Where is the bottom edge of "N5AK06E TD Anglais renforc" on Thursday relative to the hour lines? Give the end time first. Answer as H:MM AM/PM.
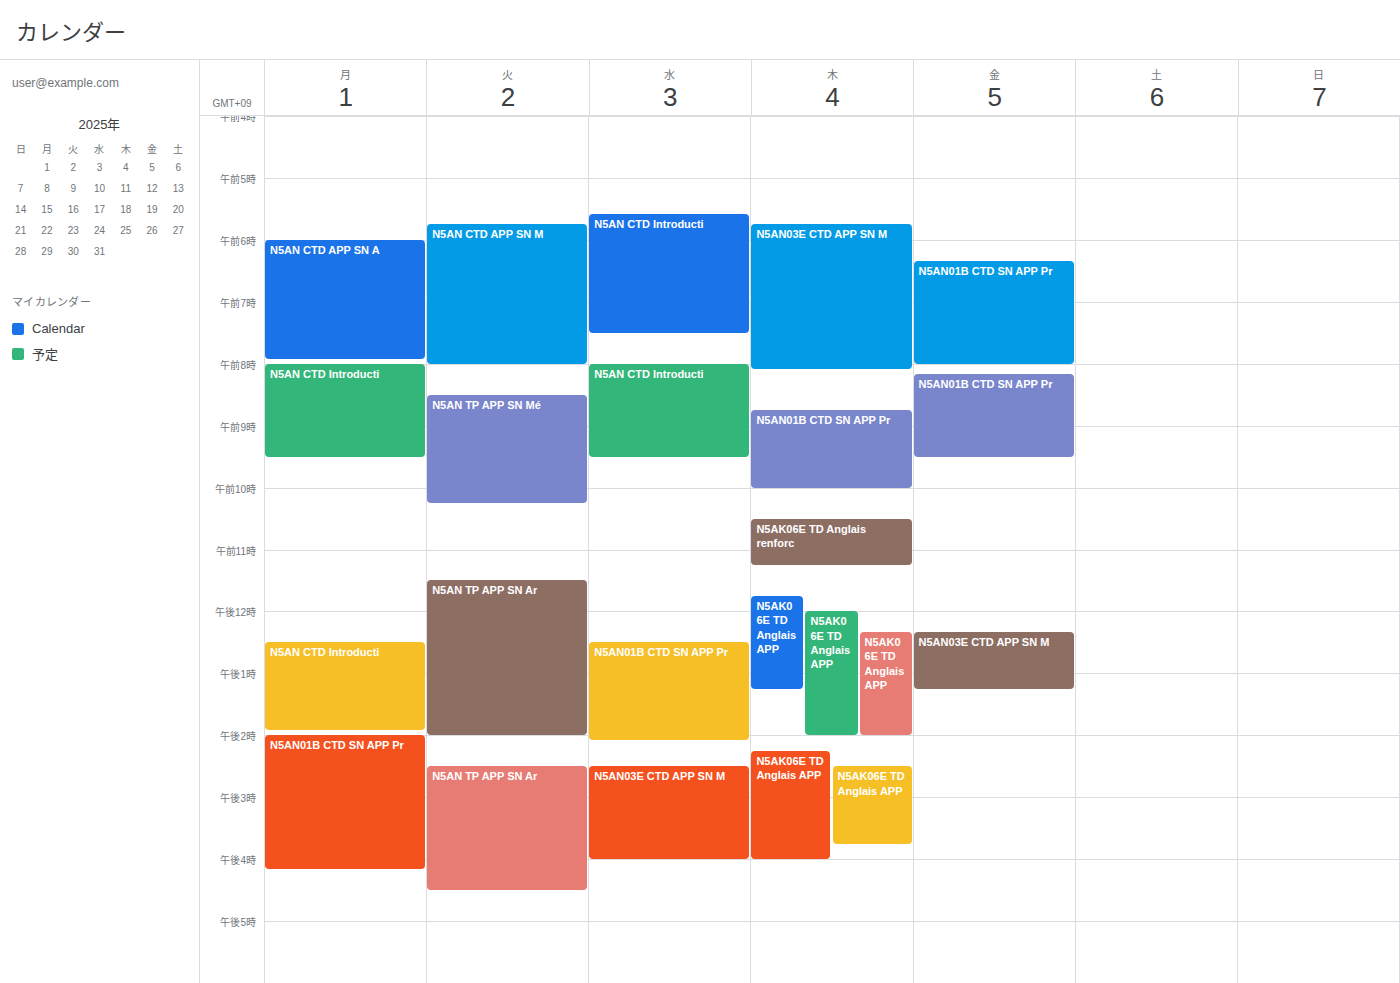
11:15 AM -- neither: a quarter of the way from the 11 AM line to the 12 PM line.